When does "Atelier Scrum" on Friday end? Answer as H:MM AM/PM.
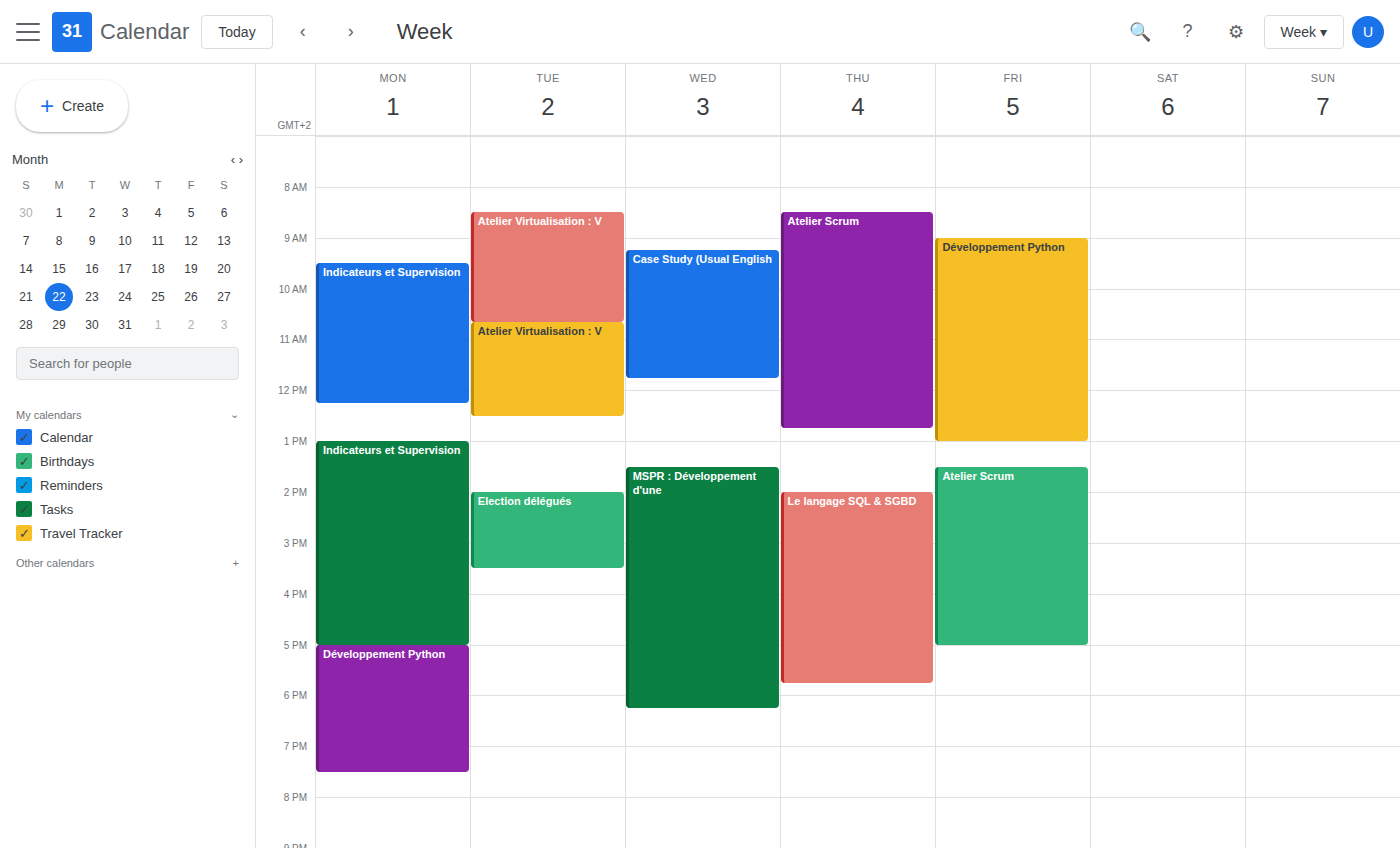
5:00 PM